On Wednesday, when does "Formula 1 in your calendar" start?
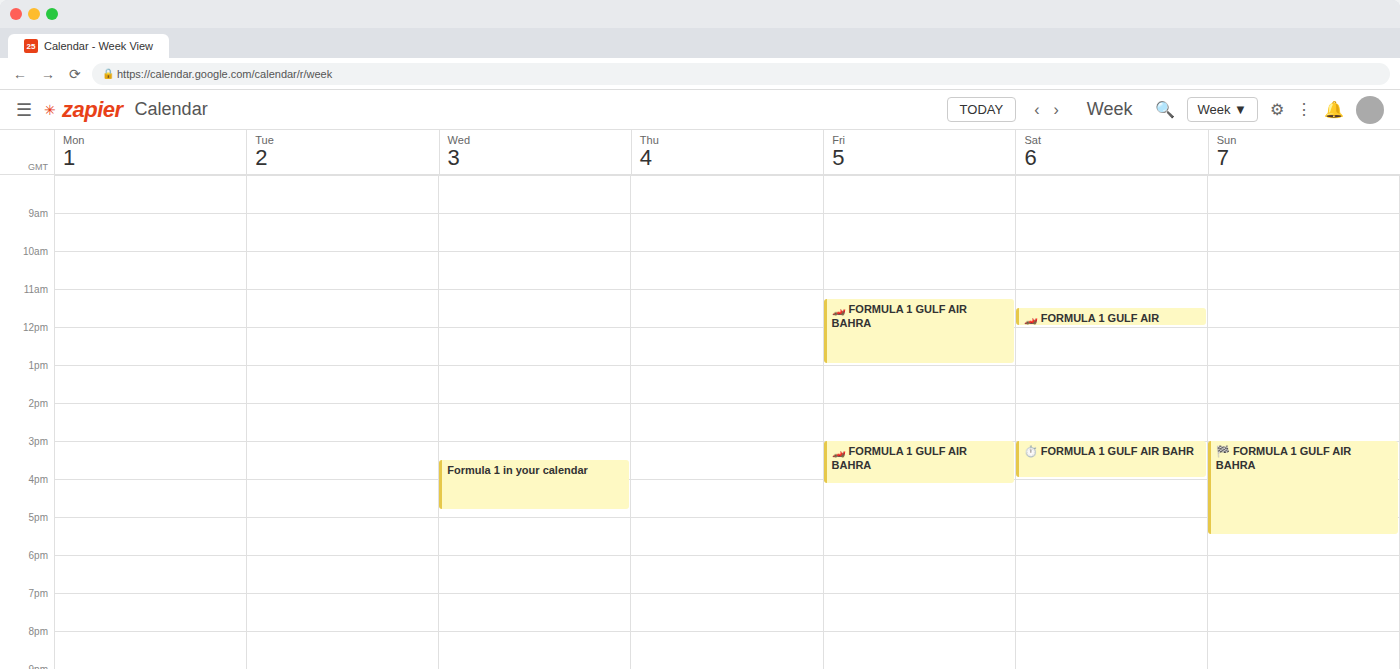
3:30 PM